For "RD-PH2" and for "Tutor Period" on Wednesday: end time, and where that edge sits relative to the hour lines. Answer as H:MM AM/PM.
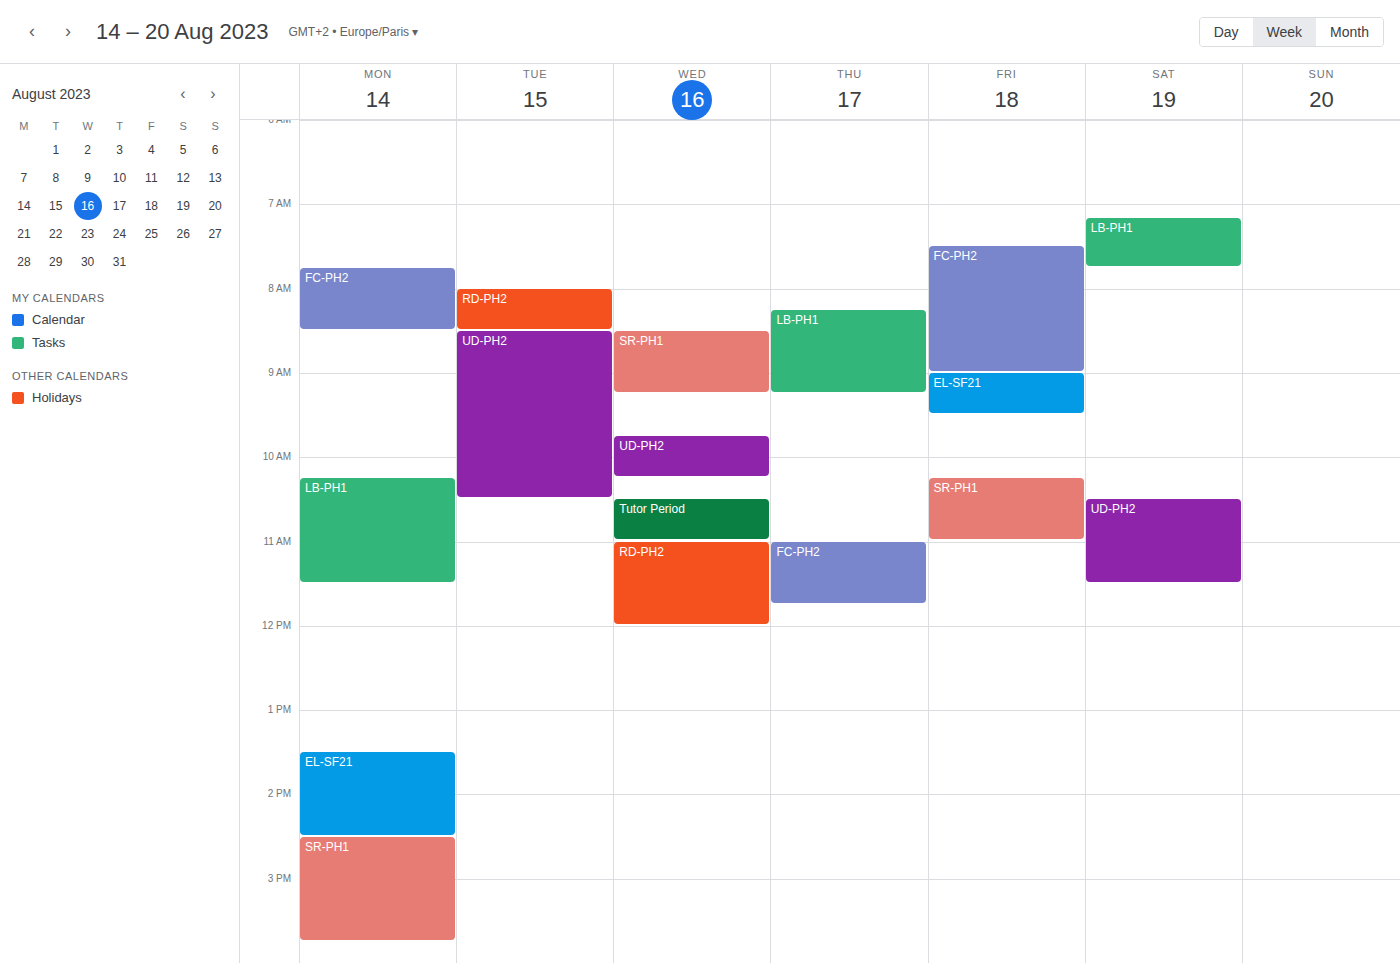
"RD-PH2": 12:00 PM, exactly on the 12 PM line. "Tutor Period": 11:00 AM, exactly on the 11 AM line.